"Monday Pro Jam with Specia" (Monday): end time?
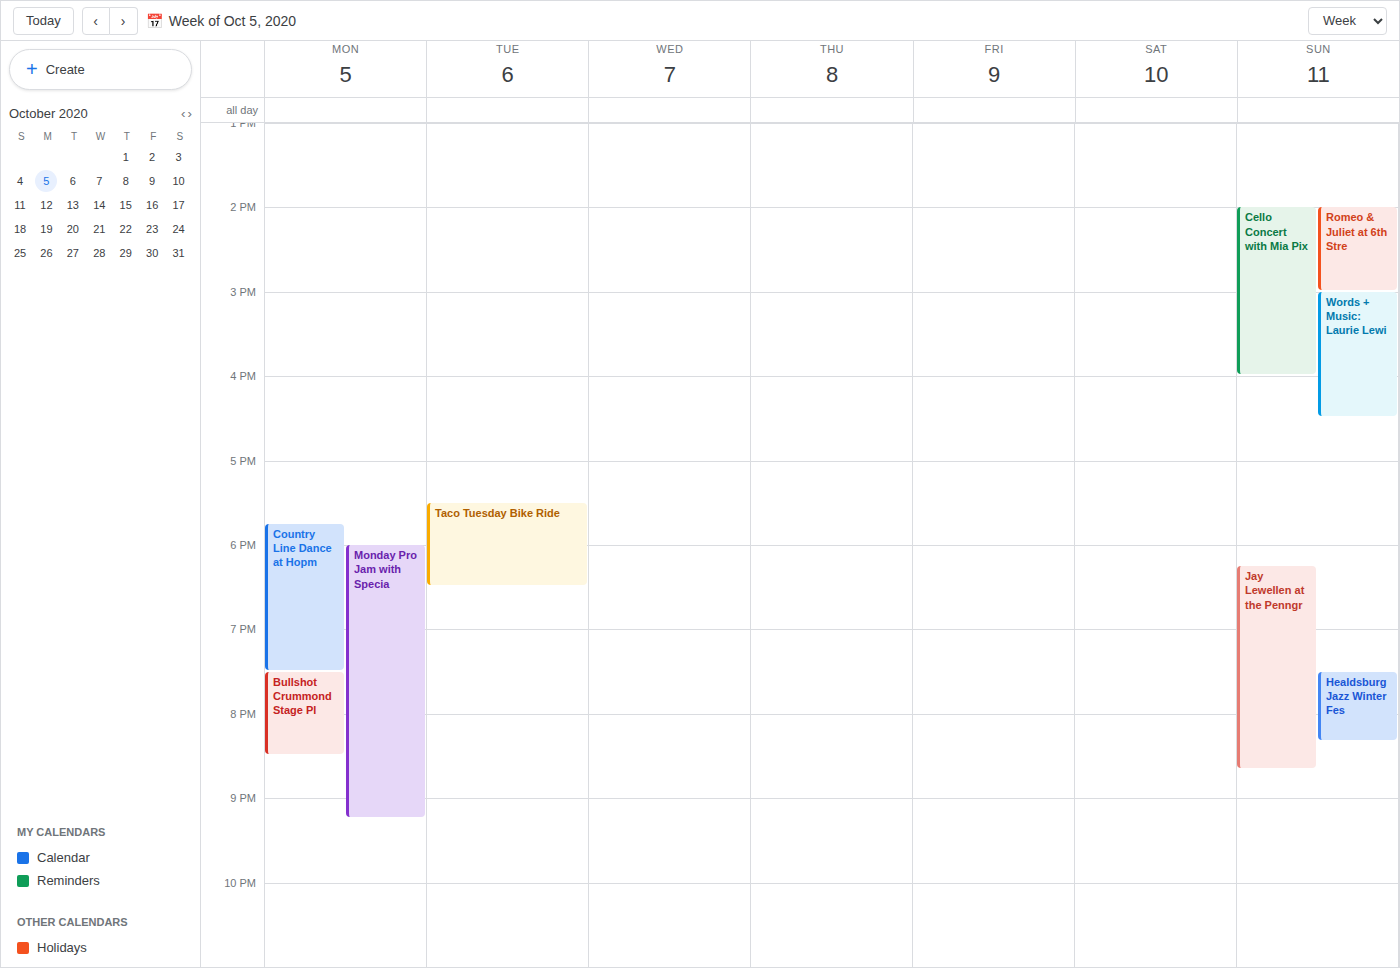
9:15 PM